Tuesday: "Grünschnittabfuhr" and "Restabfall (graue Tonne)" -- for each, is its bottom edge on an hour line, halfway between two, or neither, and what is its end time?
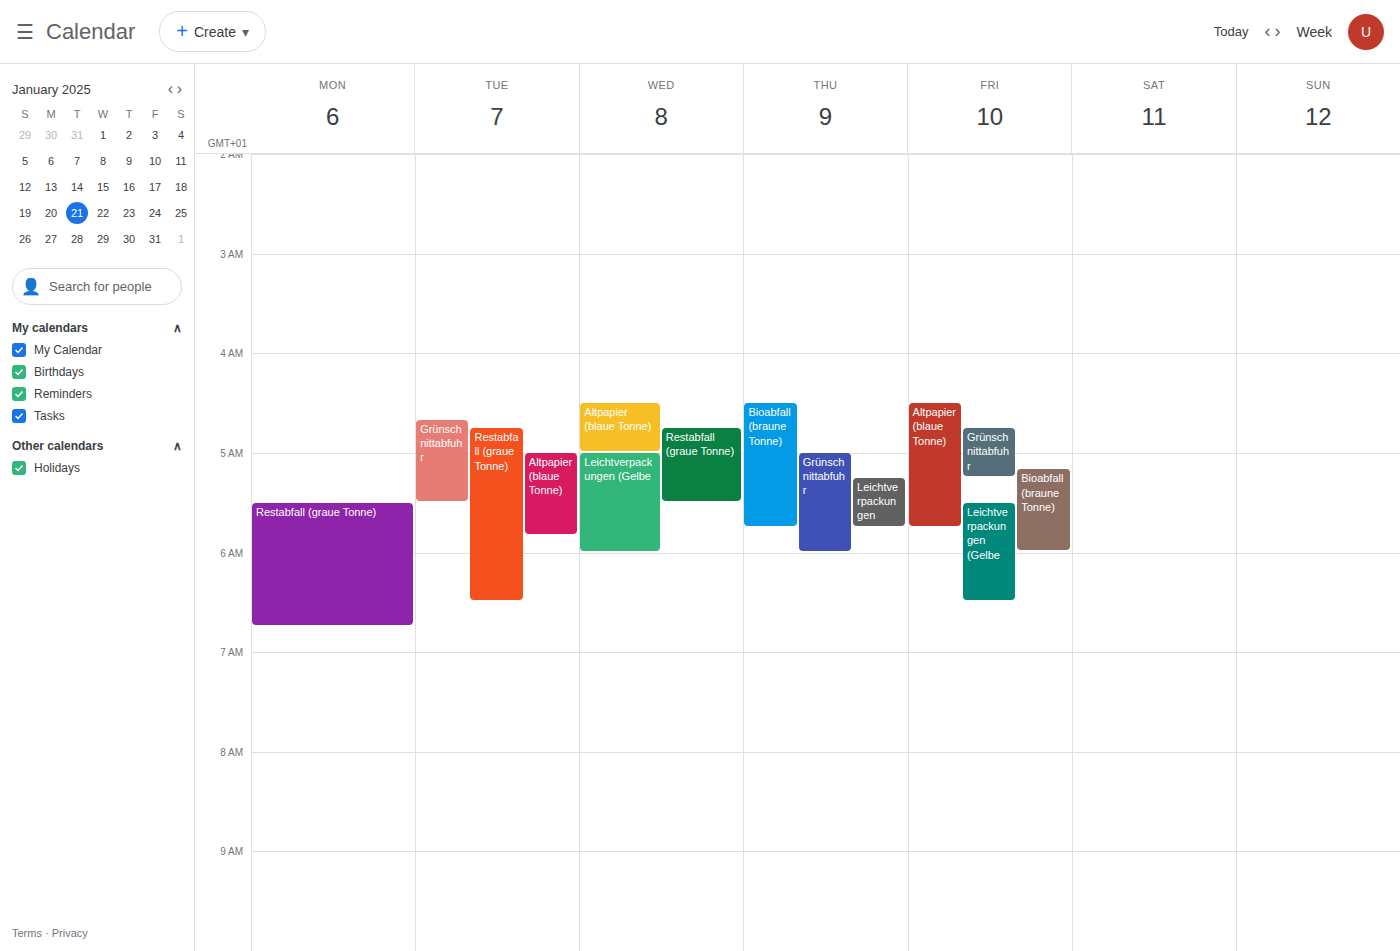
"Grünschnittabfuhr": 5:30 AM, halfway between the 5 AM and 6 AM lines. "Restabfall (graue Tonne)": 6:30 AM, halfway between the 6 AM and 7 AM lines.